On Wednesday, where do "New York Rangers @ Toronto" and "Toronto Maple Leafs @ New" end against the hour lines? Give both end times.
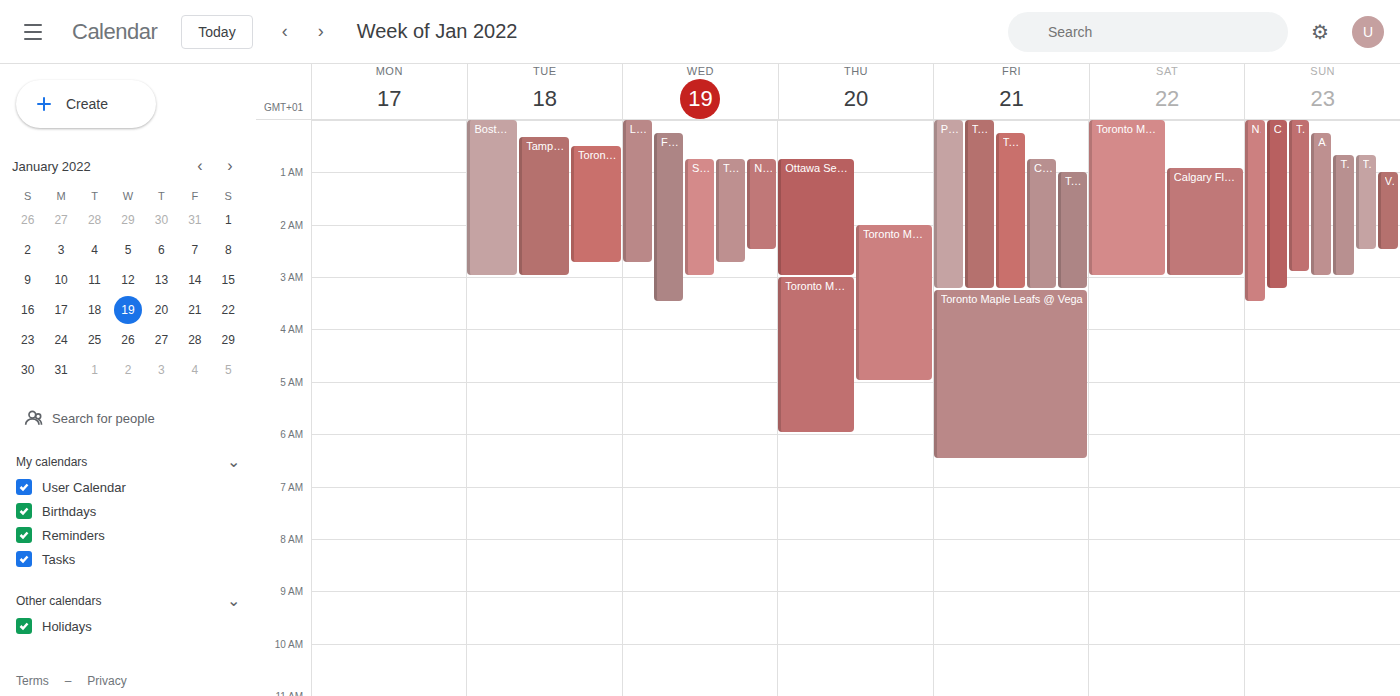
"New York Rangers @ Toronto": 2:30 AM, halfway between the 2 AM and 3 AM lines. "Toronto Maple Leafs @ New": 2:45 AM, neither: three quarters of the way from the 2 AM line to the 3 AM line.